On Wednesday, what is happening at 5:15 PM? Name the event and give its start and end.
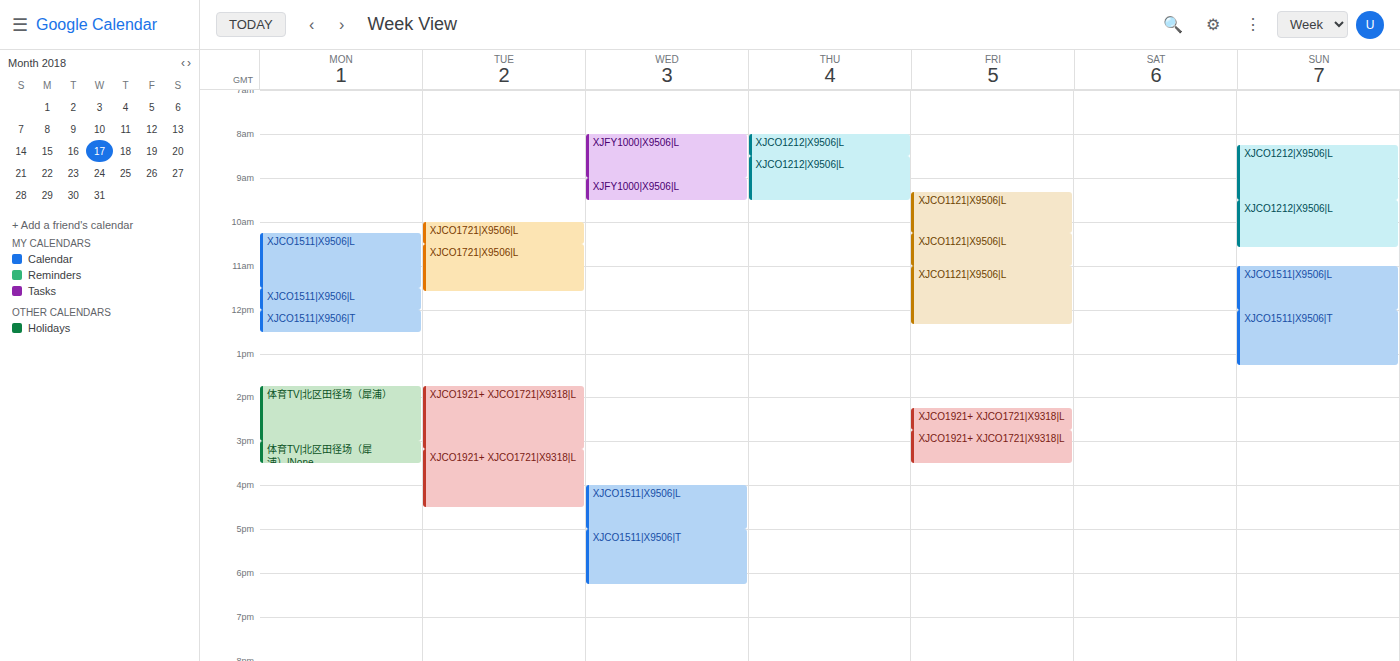
"XJCO1511|X9506|T", 5:00 PM to 6:15 PM